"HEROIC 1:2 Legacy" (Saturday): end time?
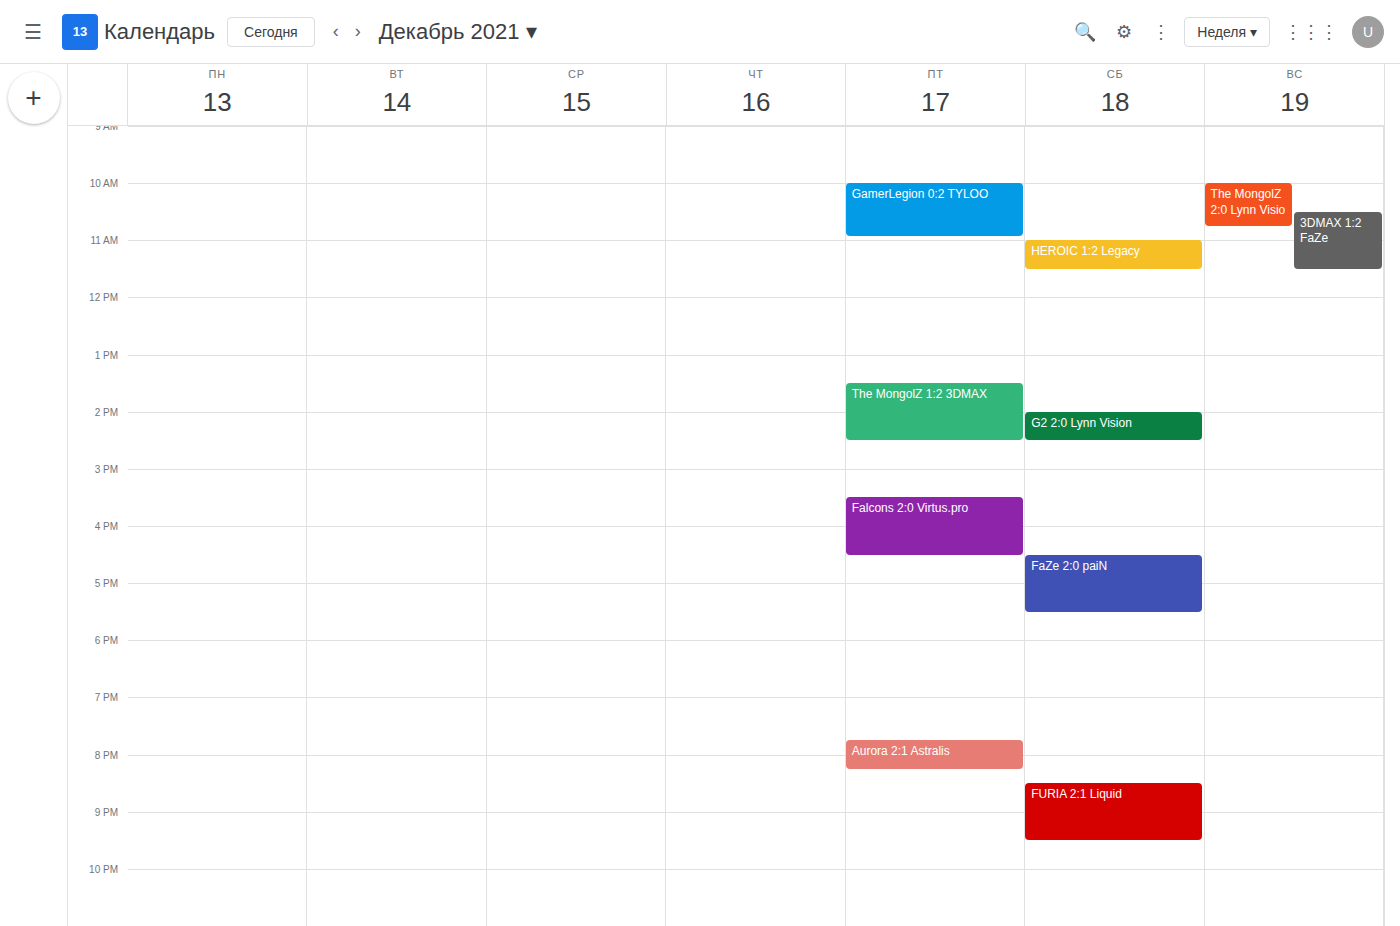
11:30 AM